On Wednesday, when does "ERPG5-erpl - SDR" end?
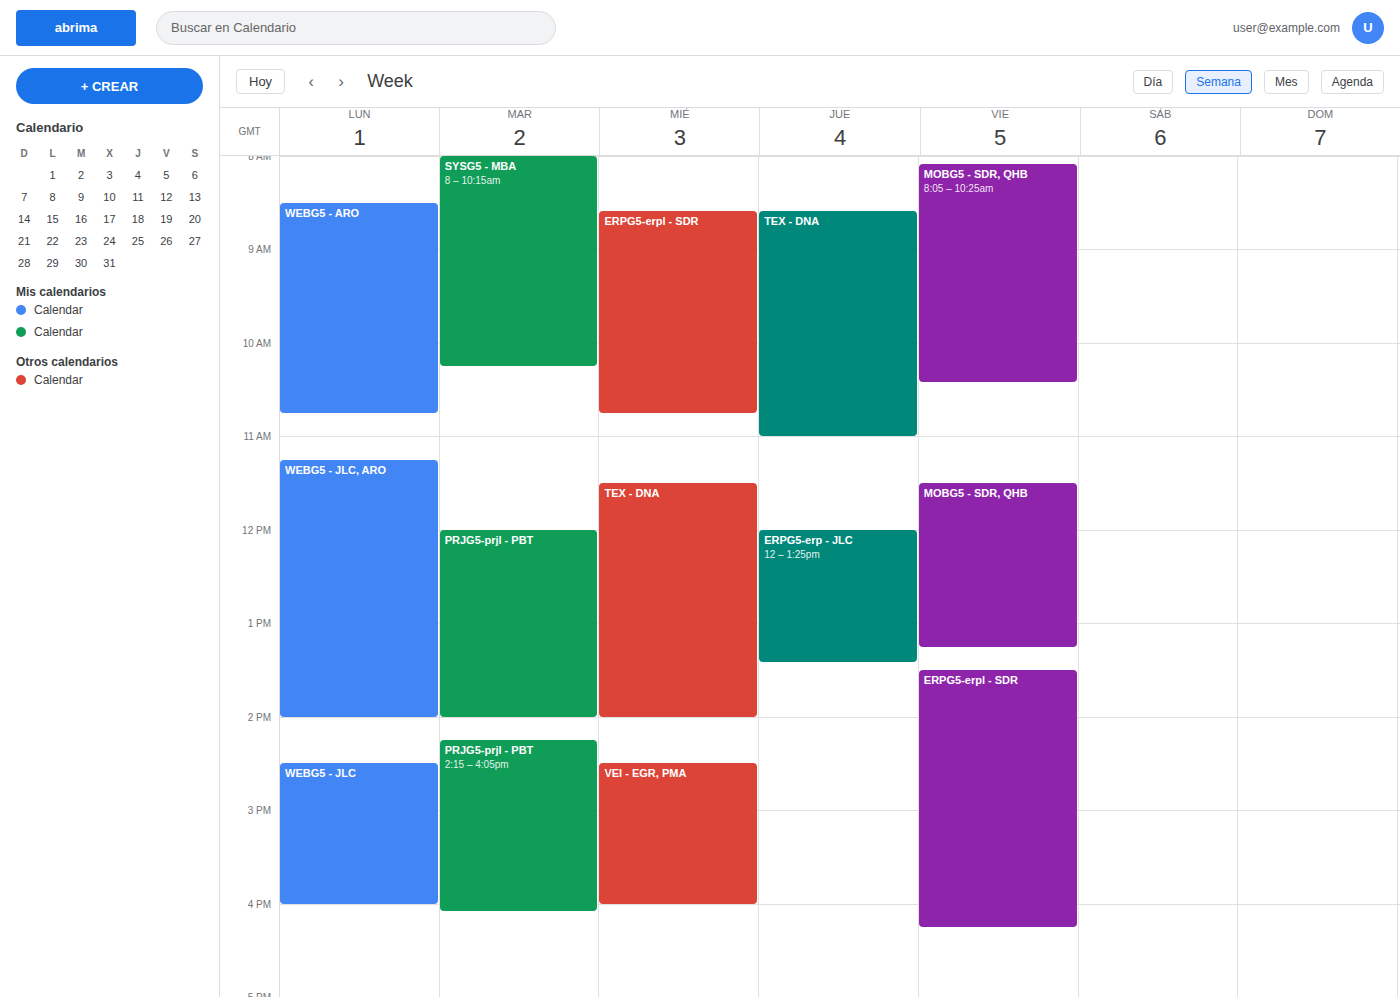
10:45 AM